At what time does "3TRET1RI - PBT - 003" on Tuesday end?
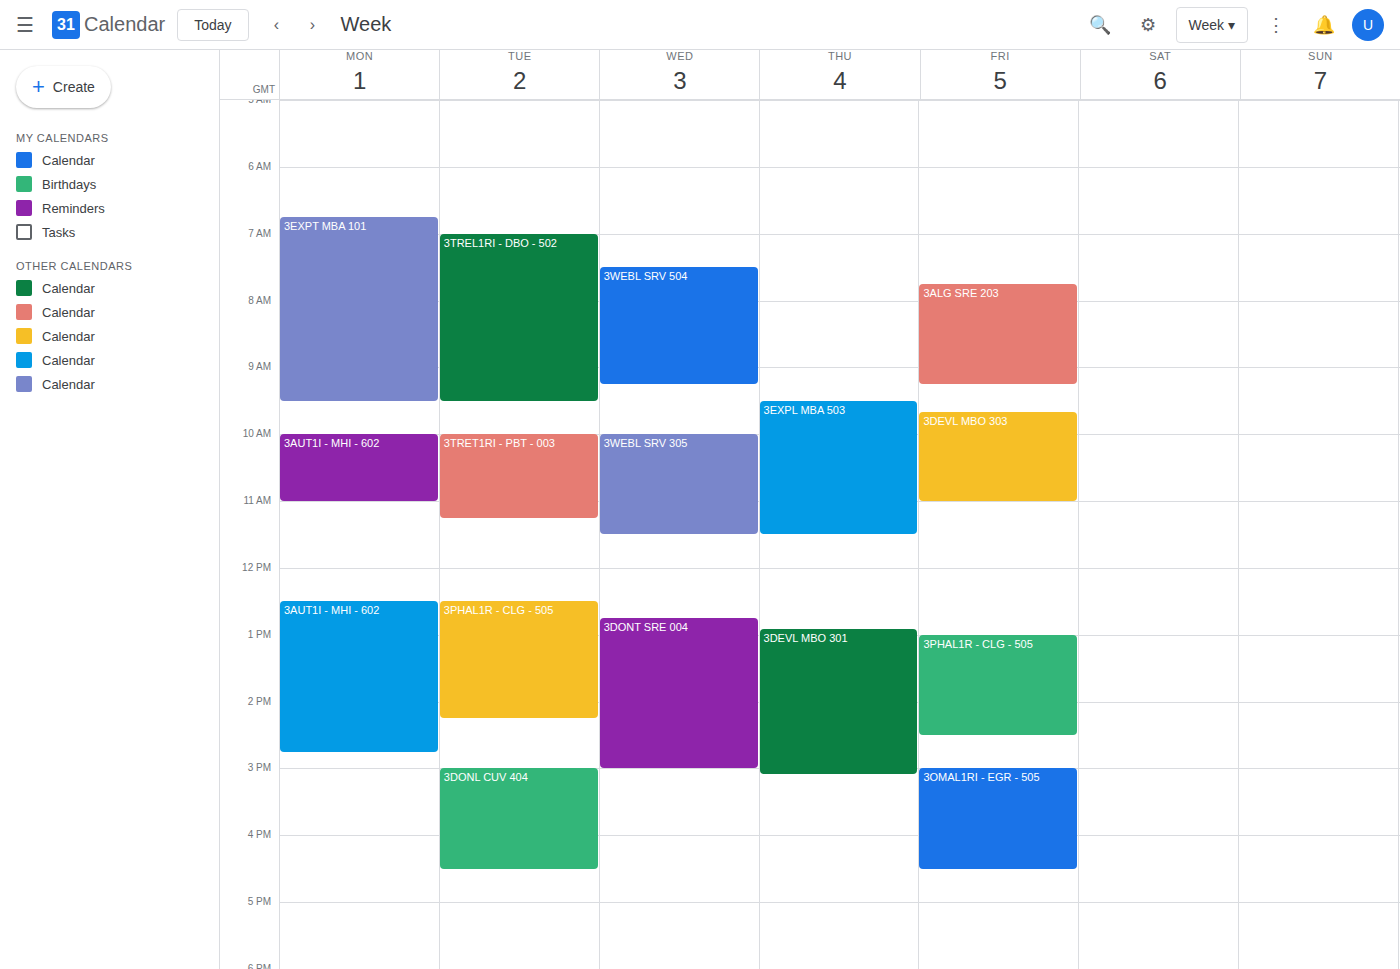
11:15